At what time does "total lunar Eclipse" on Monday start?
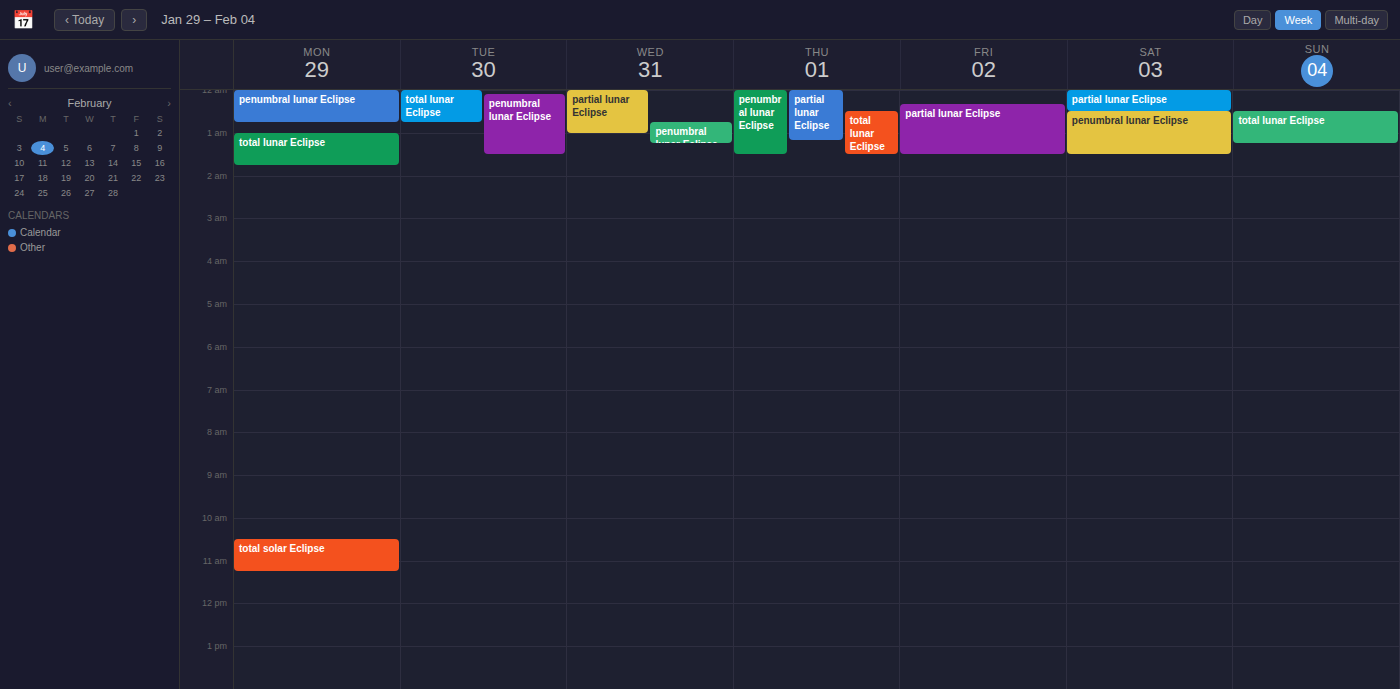
1:00 AM